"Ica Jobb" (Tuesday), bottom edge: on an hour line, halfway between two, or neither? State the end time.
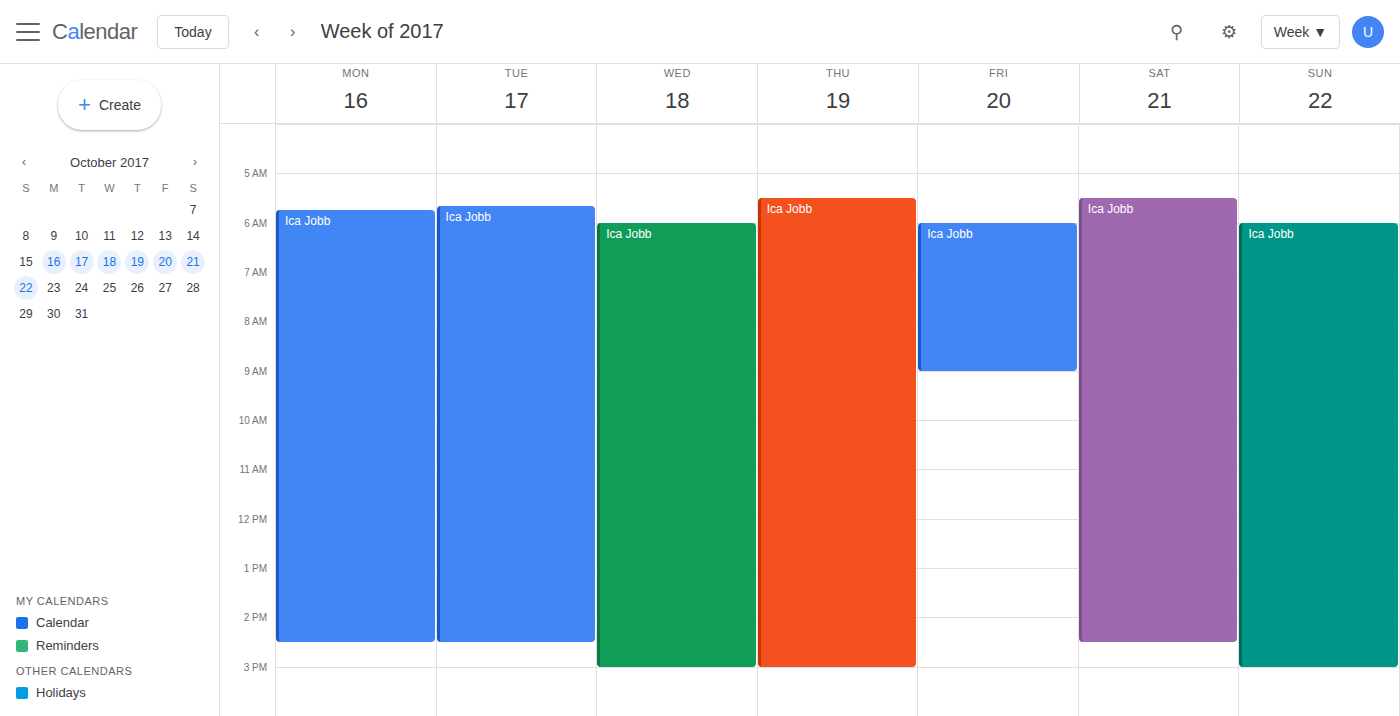
14:30 -- halfway between the 14:00 and 15:00 lines.